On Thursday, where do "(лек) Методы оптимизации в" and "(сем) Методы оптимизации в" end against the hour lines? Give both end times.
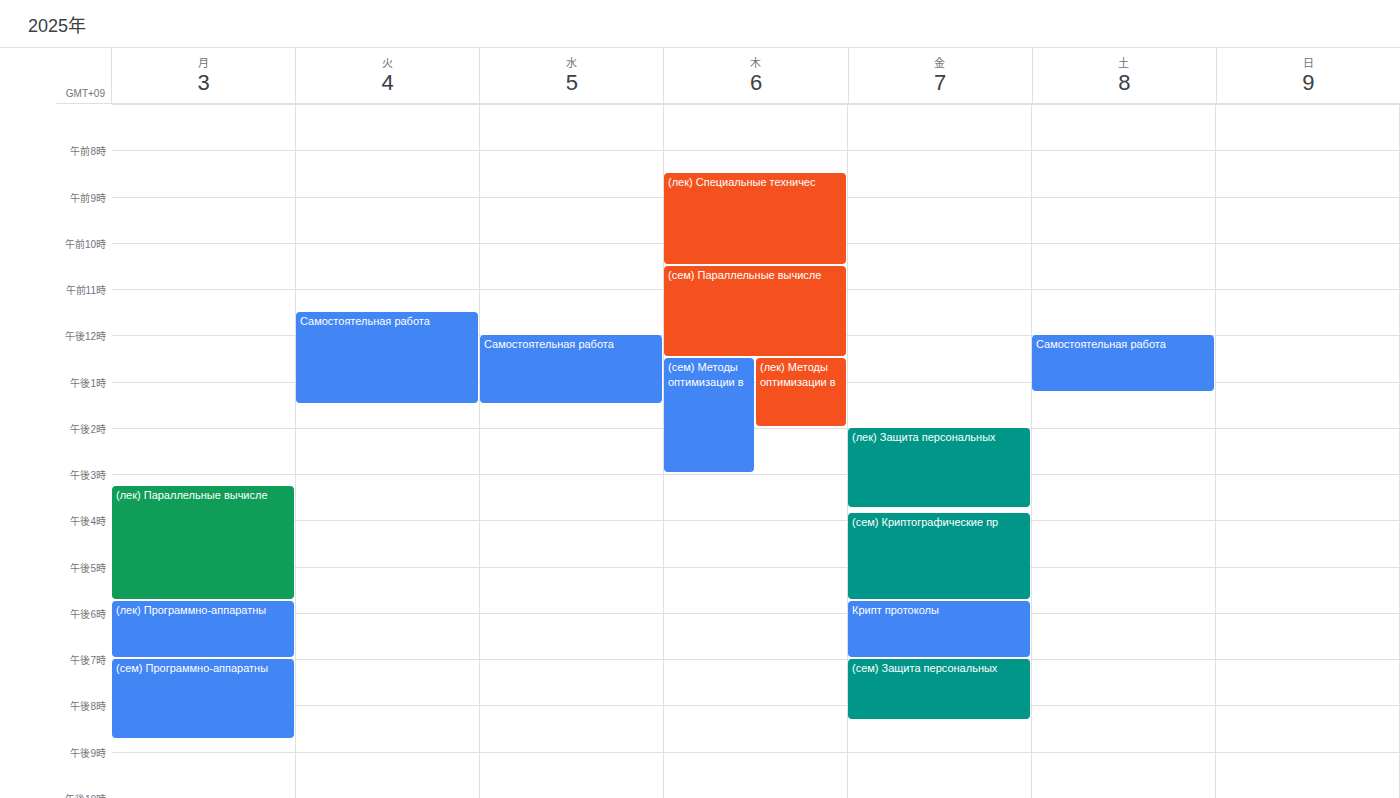
"(лек) Методы оптимизации в": 14:00, exactly on the 14:00 line. "(сем) Методы оптимизации в": 15:00, exactly on the 15:00 line.